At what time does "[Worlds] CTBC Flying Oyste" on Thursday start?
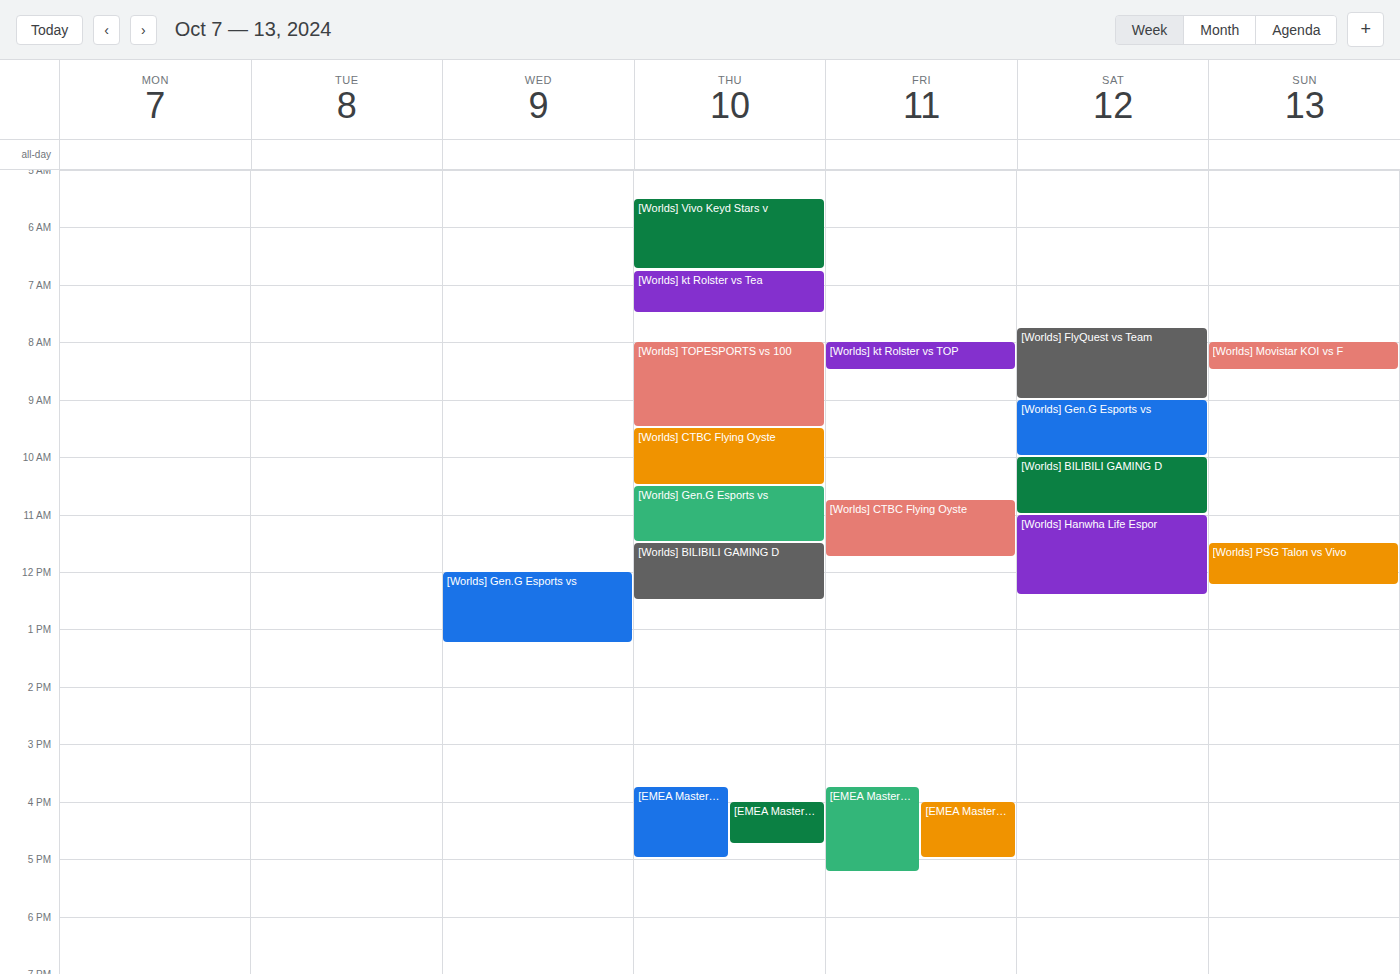
9:30 AM